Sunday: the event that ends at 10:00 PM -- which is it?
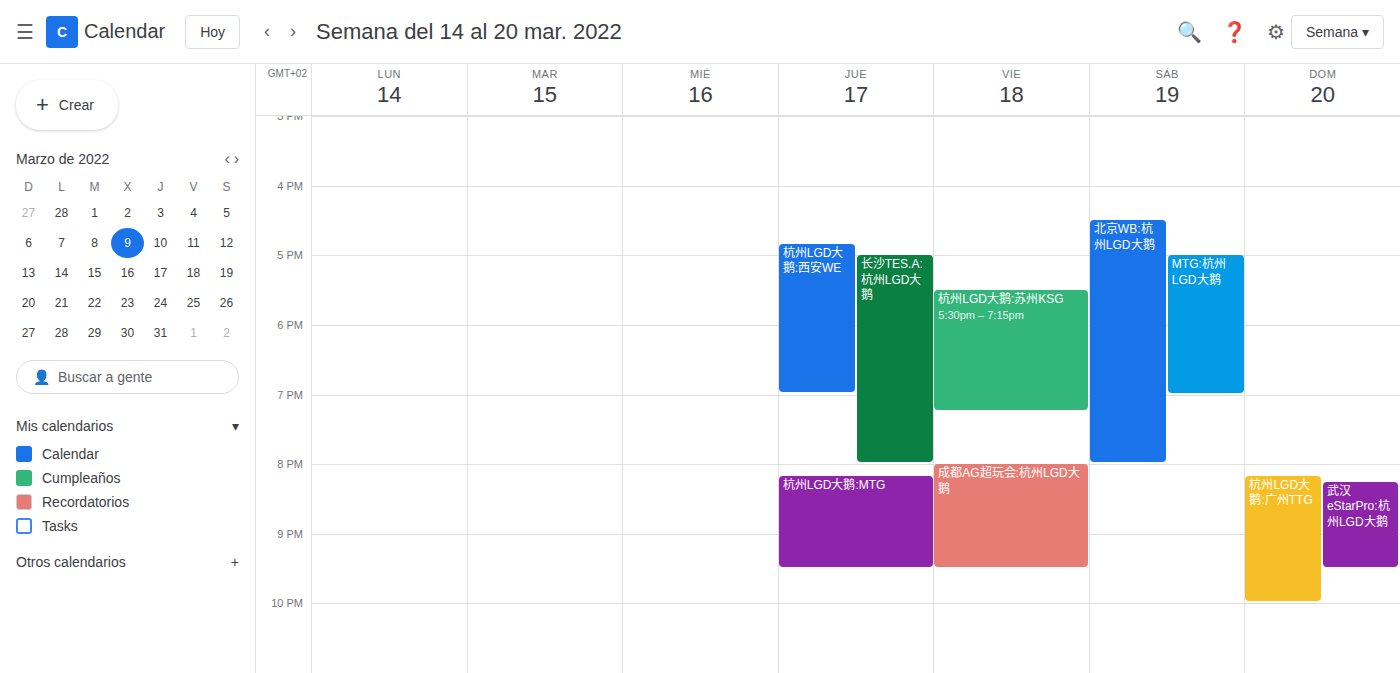
"杭州LGD大鹅:广州TTG"